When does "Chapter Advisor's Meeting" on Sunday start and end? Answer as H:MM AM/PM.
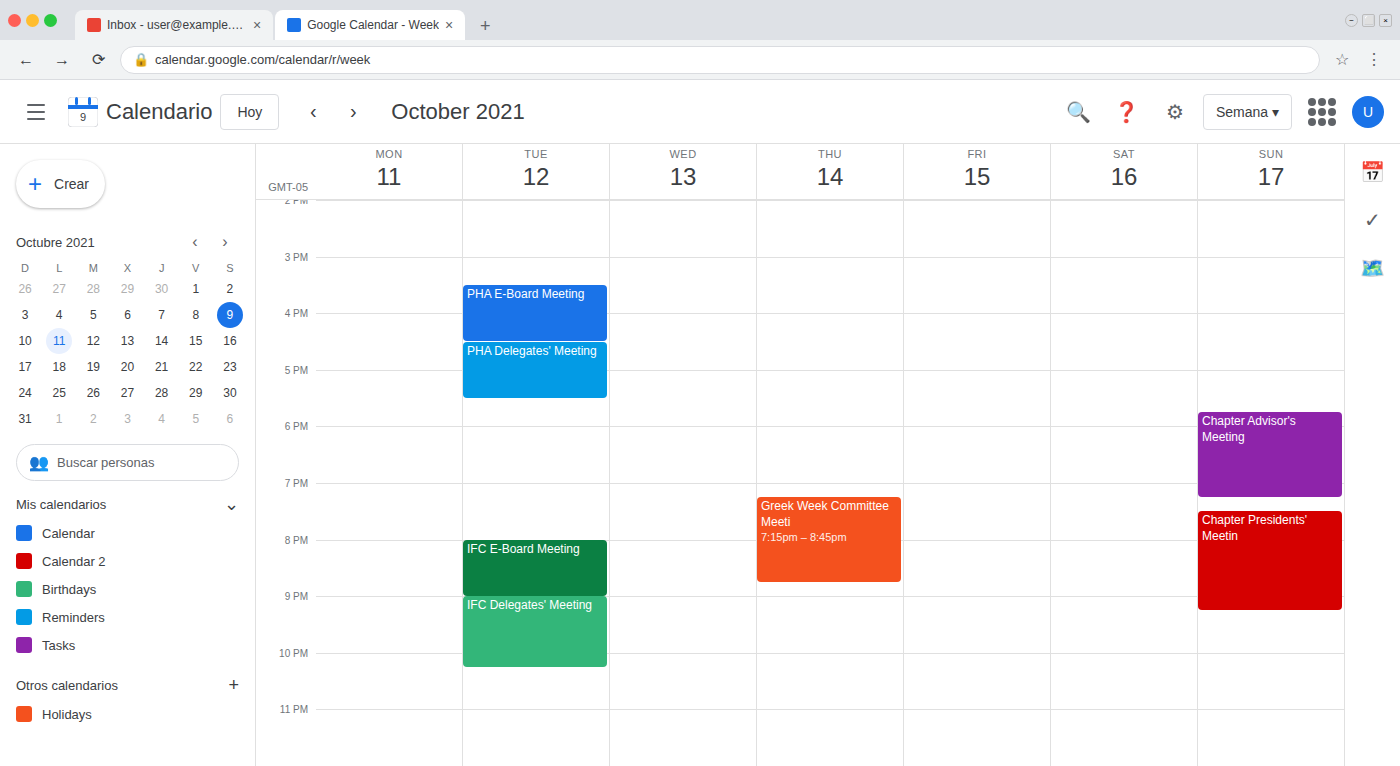
5:45 PM to 7:15 PM